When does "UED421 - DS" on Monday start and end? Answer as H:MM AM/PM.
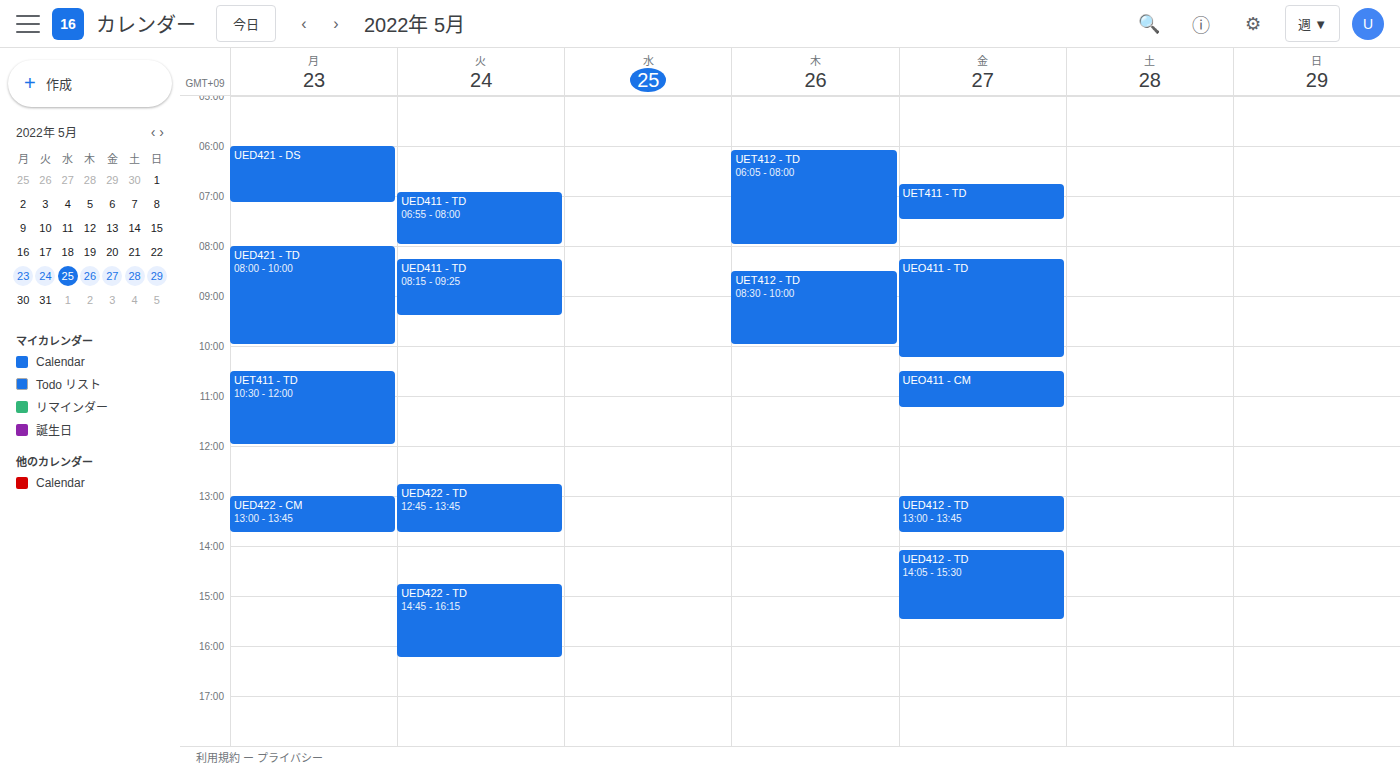
6:00 AM to 7:10 AM